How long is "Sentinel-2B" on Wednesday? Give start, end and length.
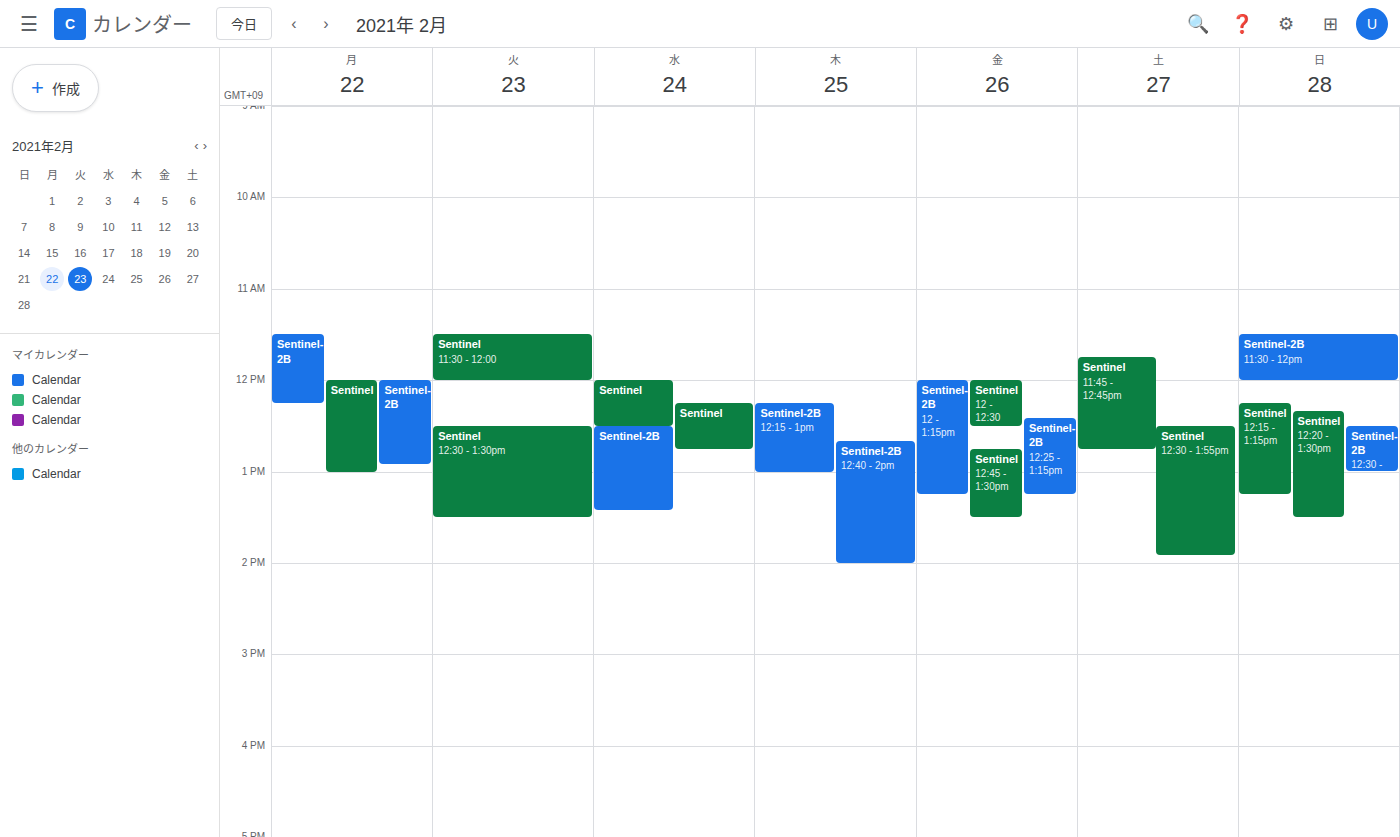
12:30 PM to 1:25 PM, 55 minutes